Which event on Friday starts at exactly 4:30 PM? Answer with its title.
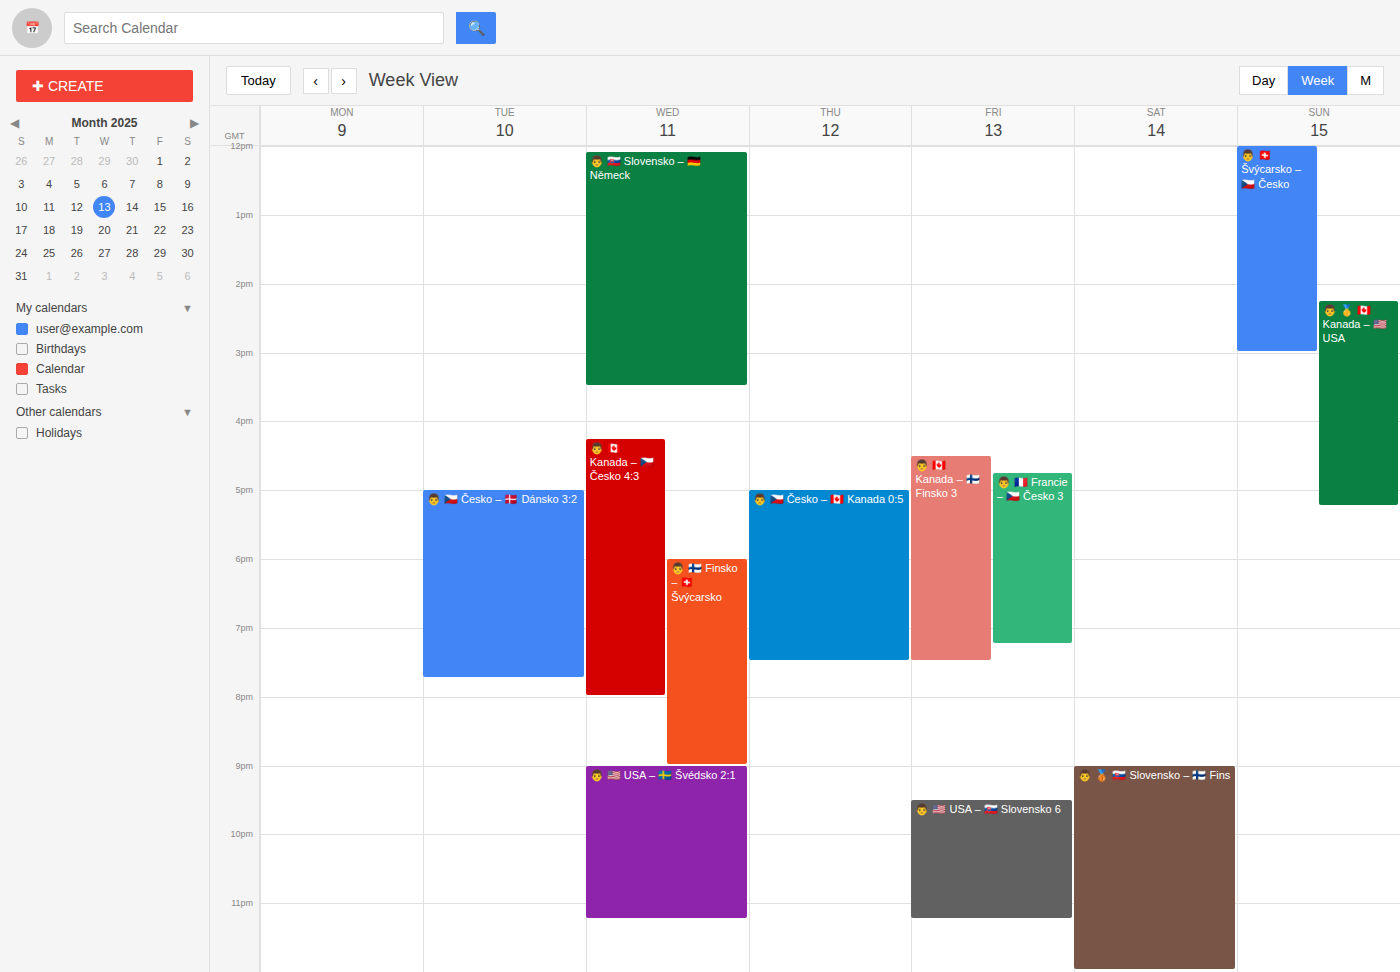
"👨 🇨🇦 Kanada – 🇫🇮 Finsko 3"